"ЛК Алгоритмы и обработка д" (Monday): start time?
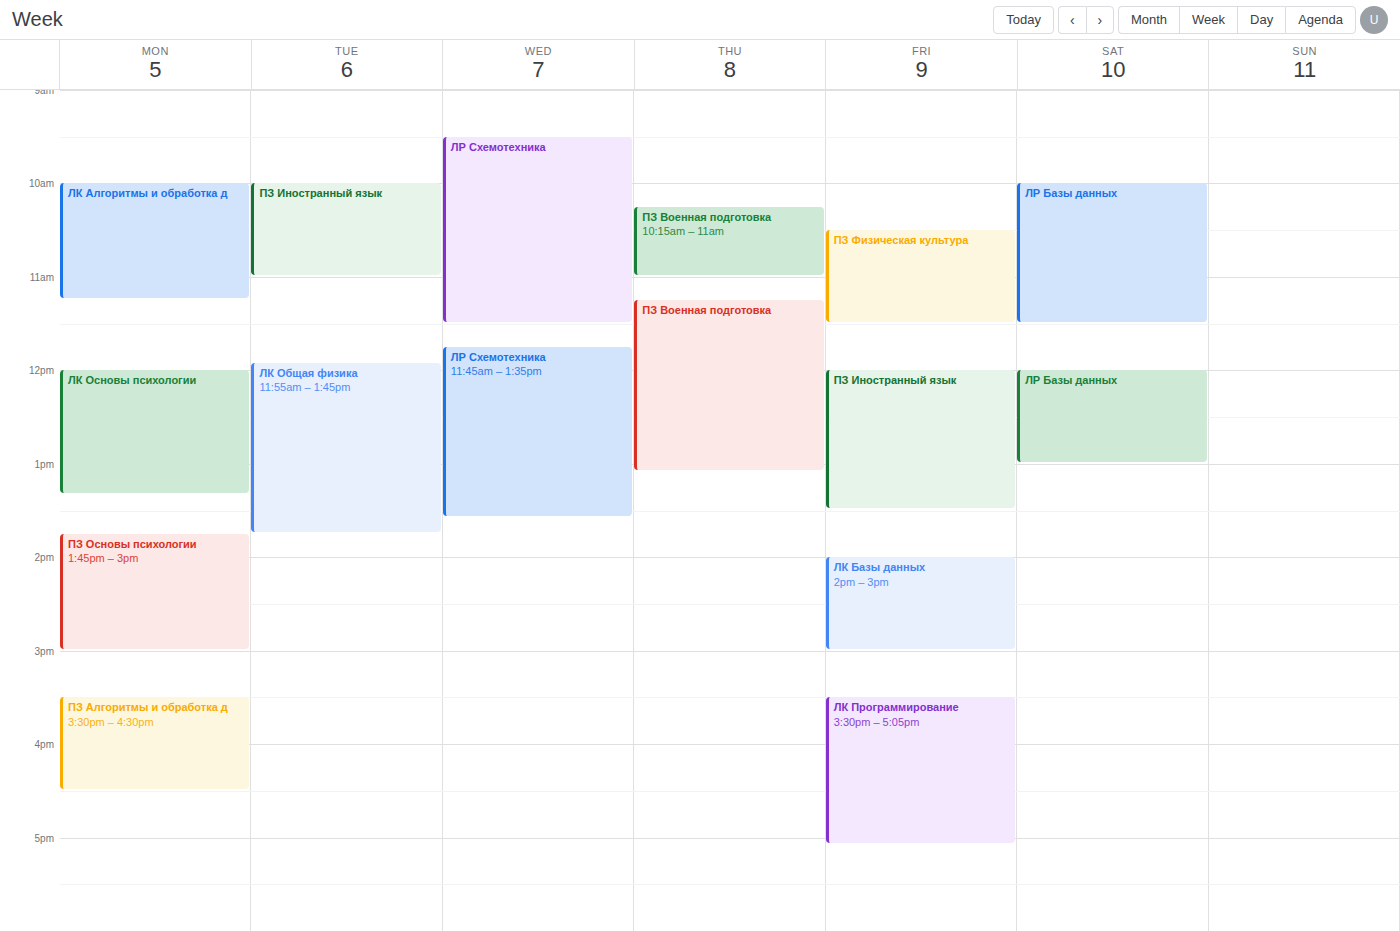
10:00 AM